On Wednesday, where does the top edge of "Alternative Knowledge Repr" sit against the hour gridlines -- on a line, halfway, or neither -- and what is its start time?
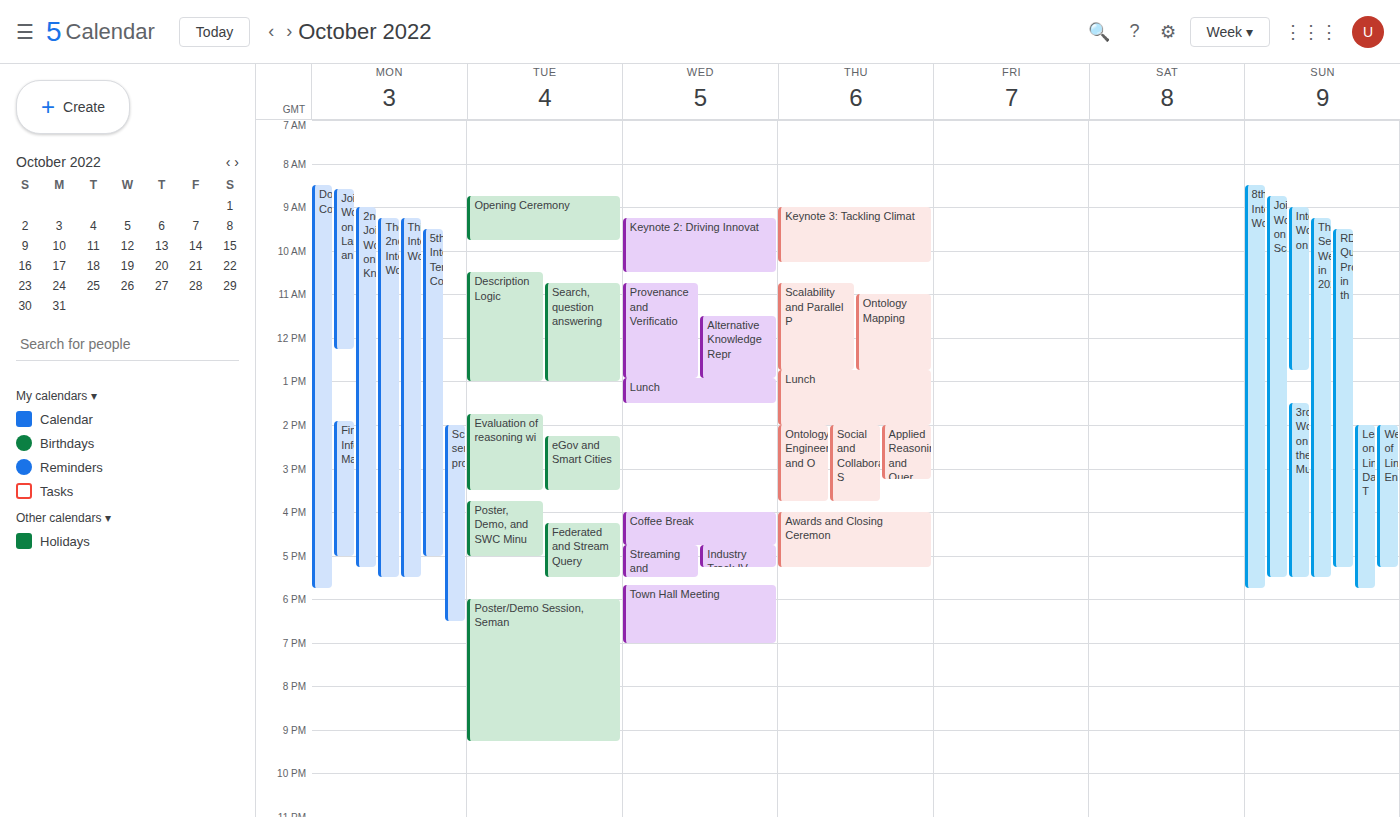
11:30 AM -- halfway between the 11 AM and 12 PM lines.